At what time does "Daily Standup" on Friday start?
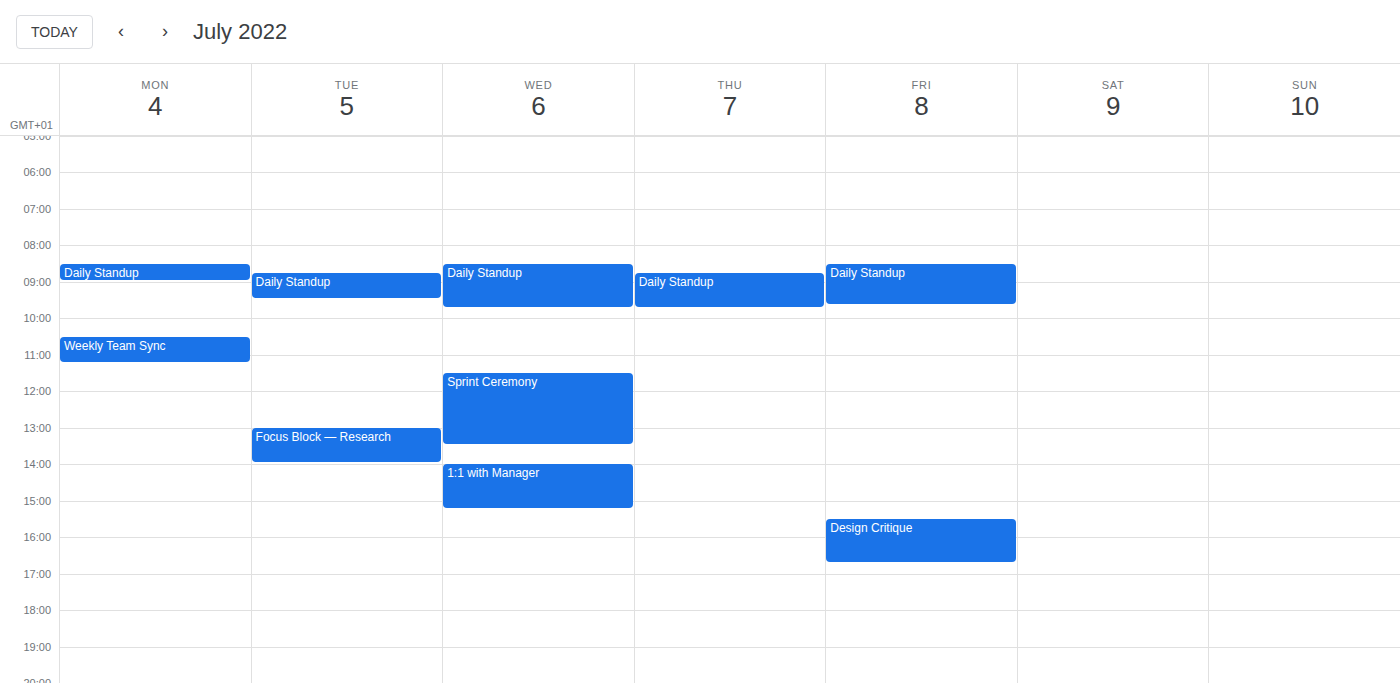
8:30 AM